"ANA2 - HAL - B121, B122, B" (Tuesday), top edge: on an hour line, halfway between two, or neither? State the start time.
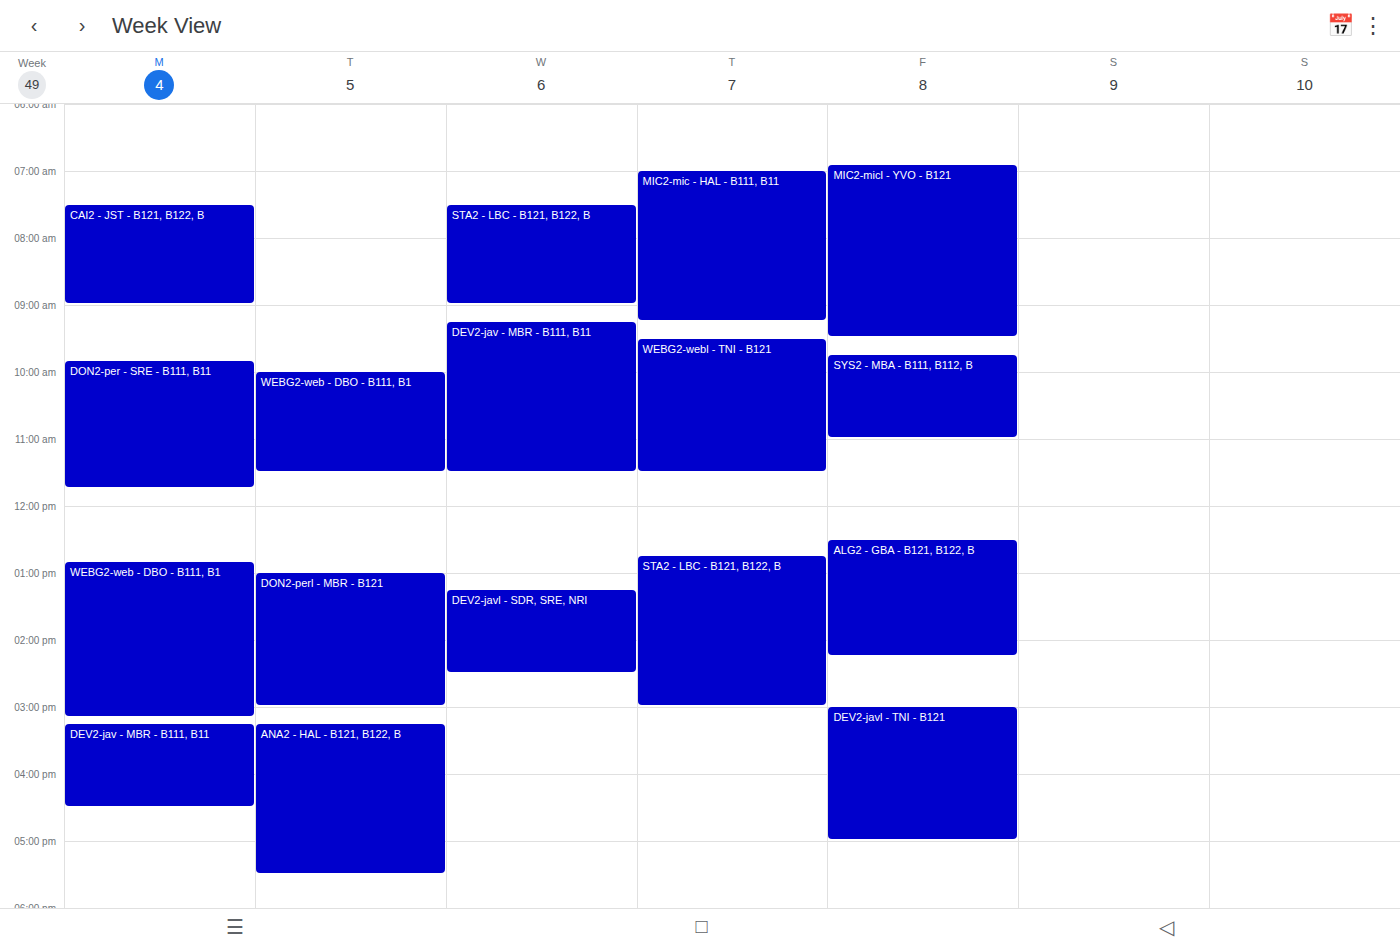
3:15 PM -- neither: a quarter of the way from the 3 PM line to the 4 PM line.